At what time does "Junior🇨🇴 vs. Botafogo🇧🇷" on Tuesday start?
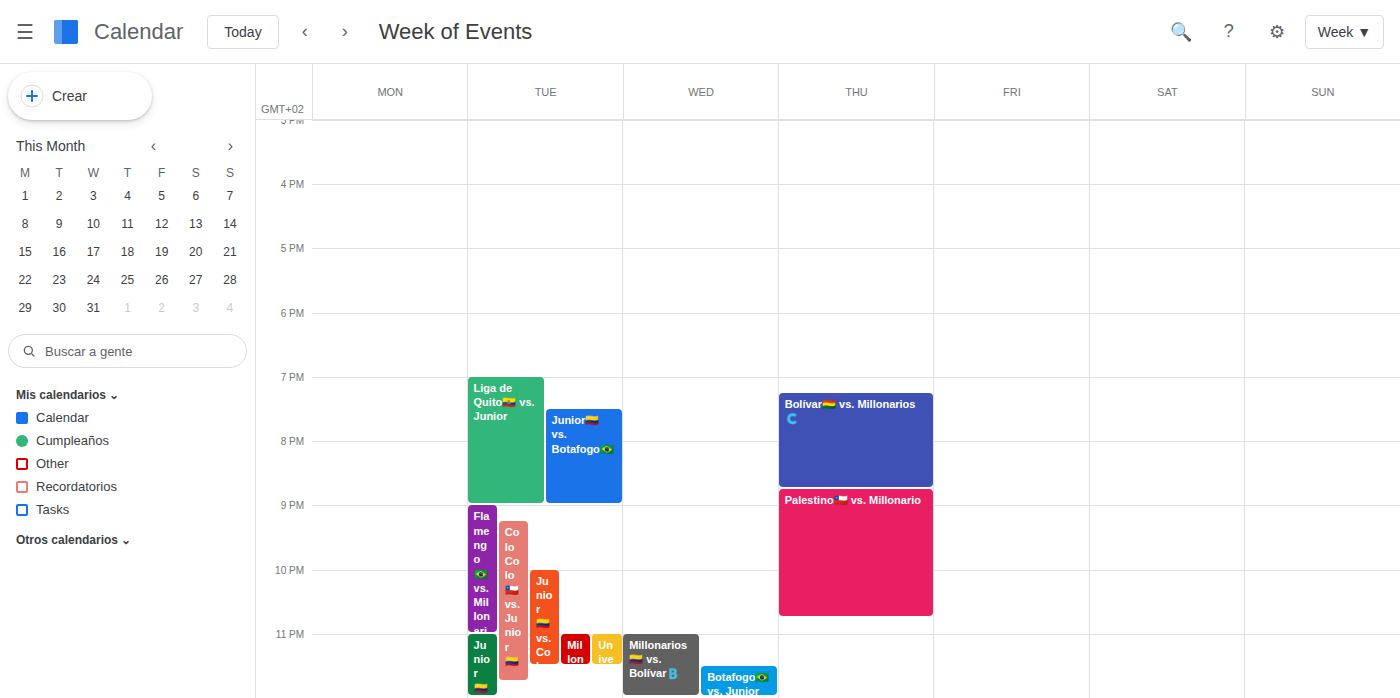
7:30 PM